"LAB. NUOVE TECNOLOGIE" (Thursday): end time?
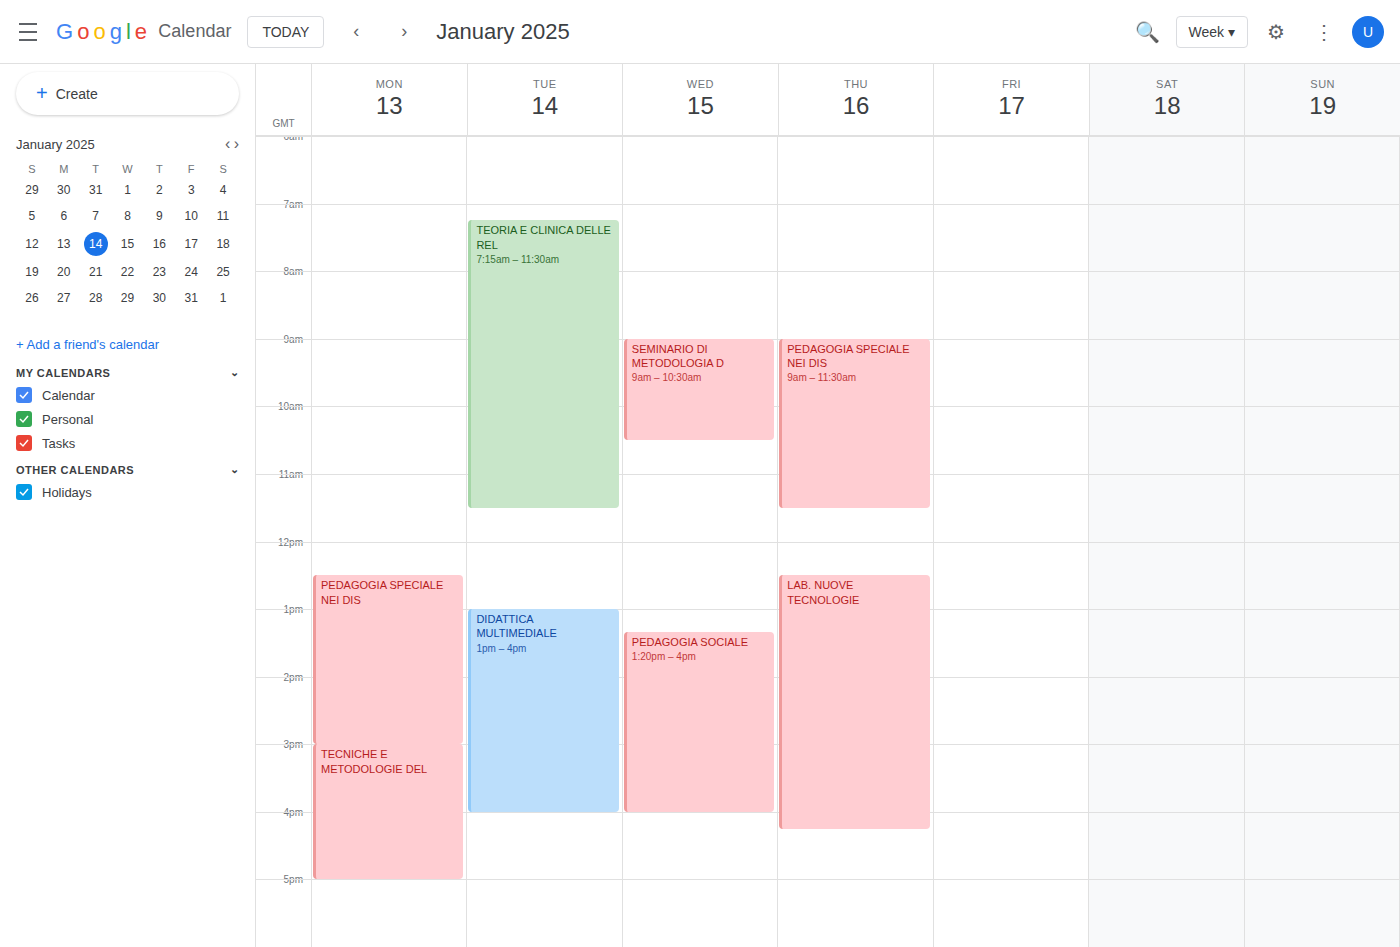
16:15